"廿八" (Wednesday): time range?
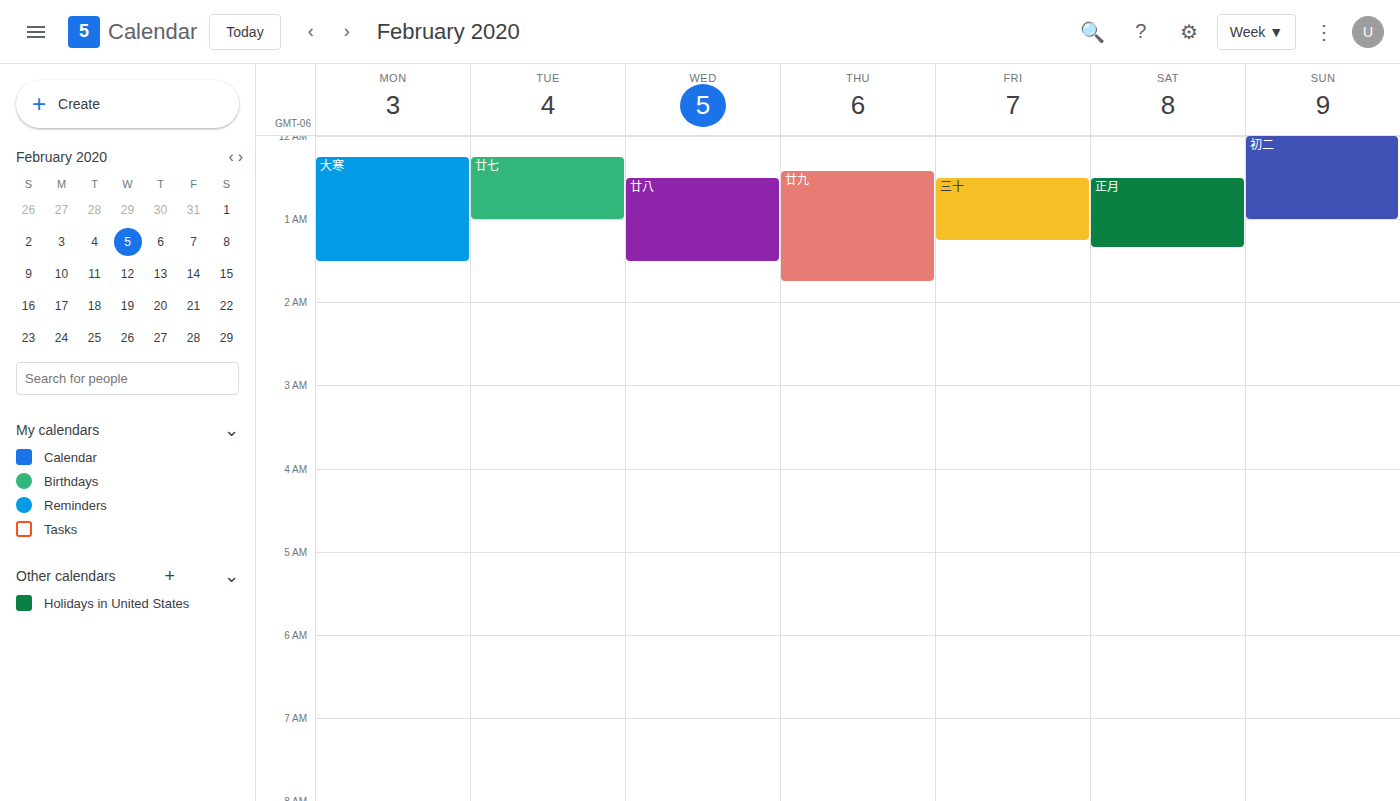
00:30 to 01:30